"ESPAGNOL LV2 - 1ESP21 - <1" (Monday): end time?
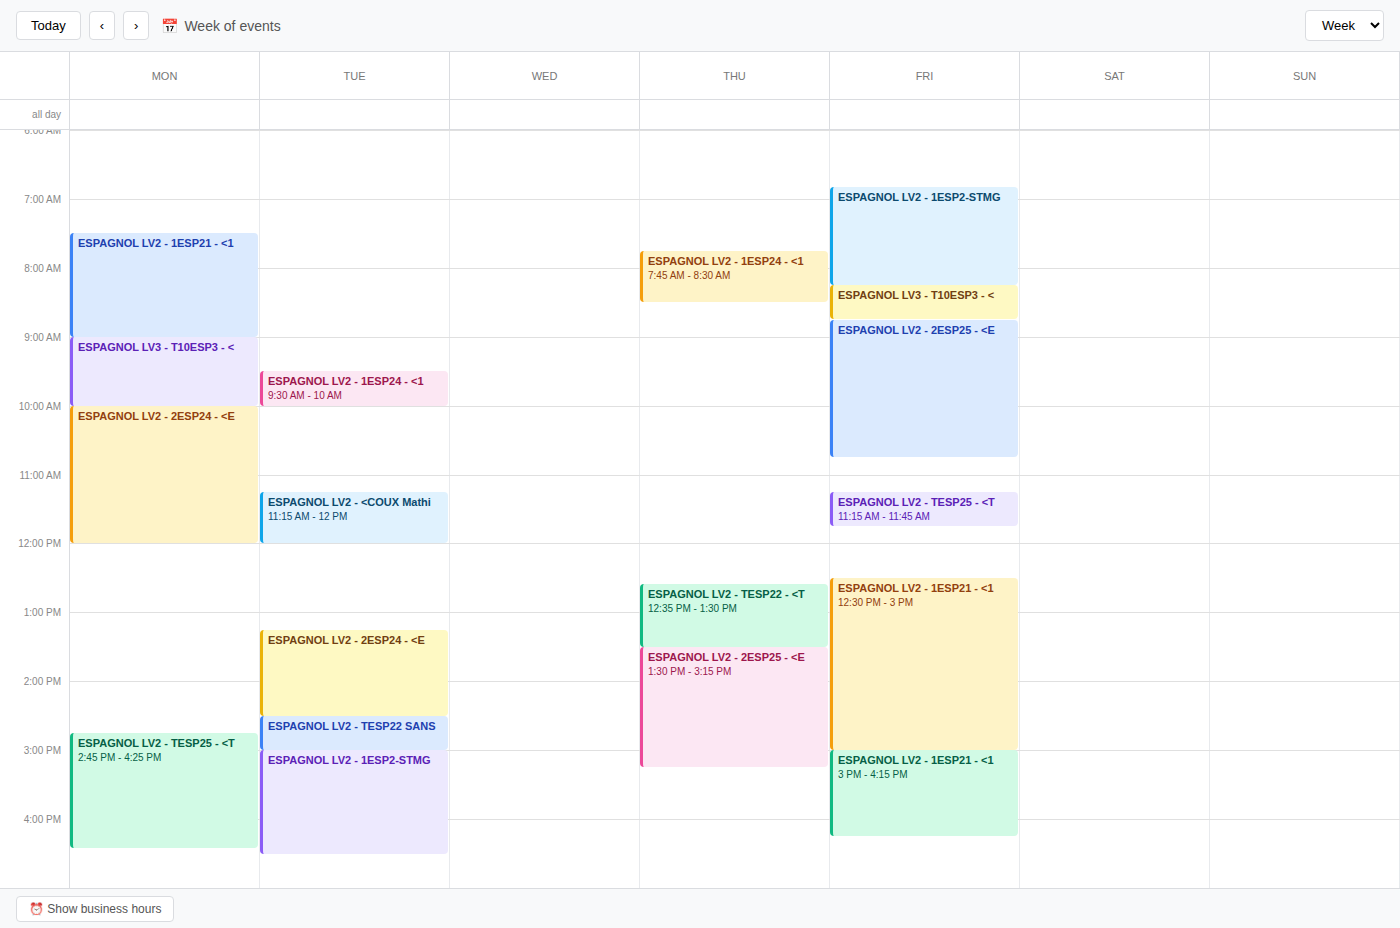
9:00 AM